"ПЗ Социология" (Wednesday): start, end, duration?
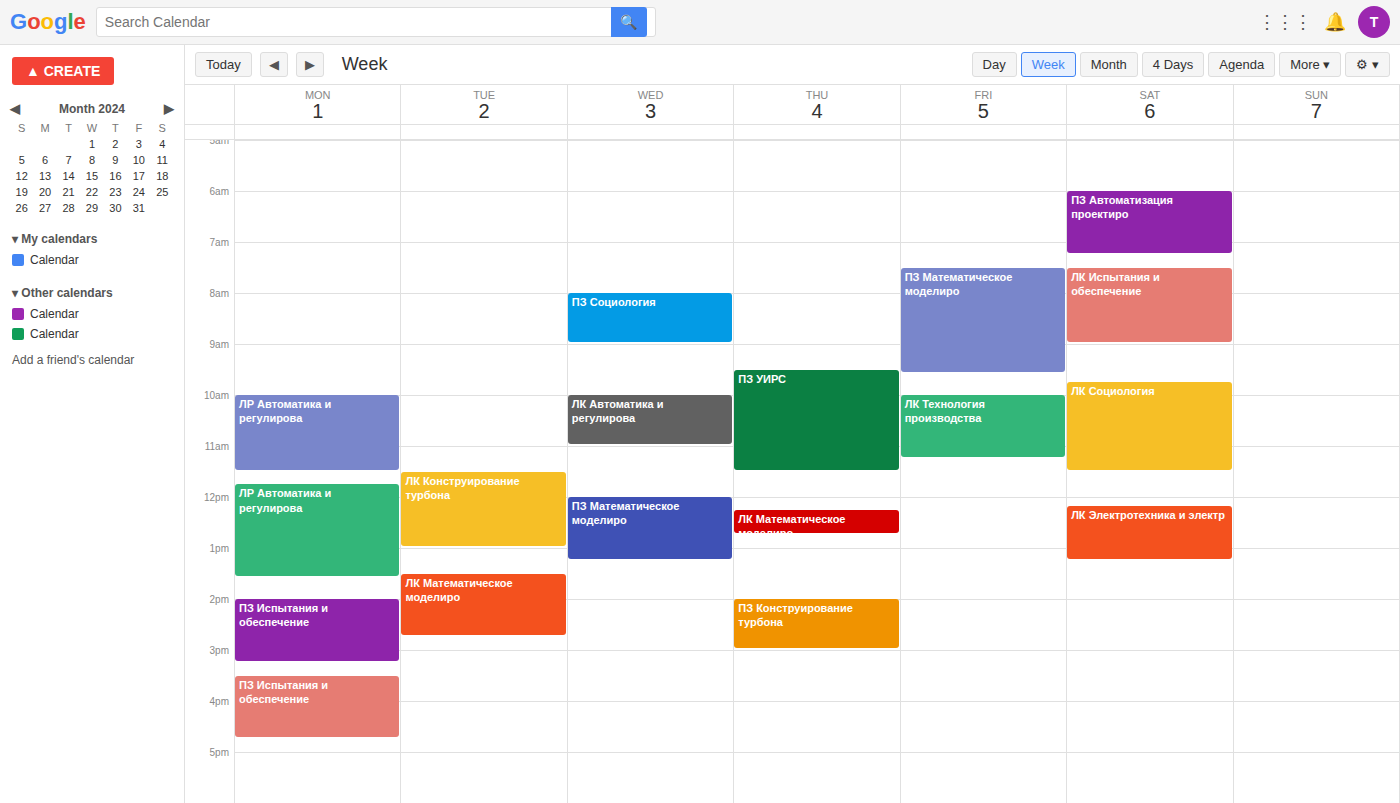
8:00 AM to 9:00 AM, 1 hour